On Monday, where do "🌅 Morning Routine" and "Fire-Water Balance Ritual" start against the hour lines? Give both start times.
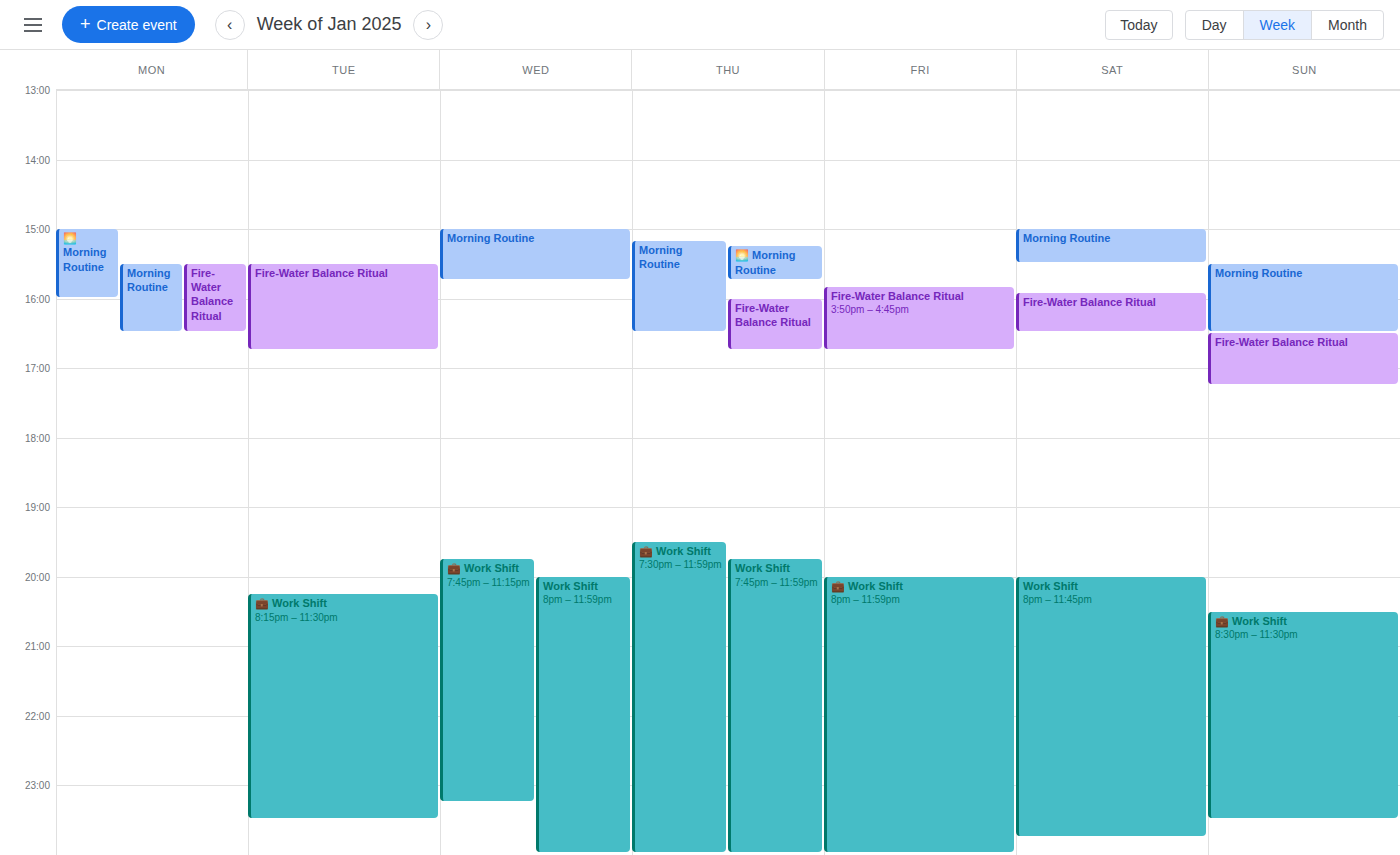
"🌅 Morning Routine": 15:00, exactly on the 15:00 line. "Fire-Water Balance Ritual": 15:30, halfway between the 15:00 and 16:00 lines.